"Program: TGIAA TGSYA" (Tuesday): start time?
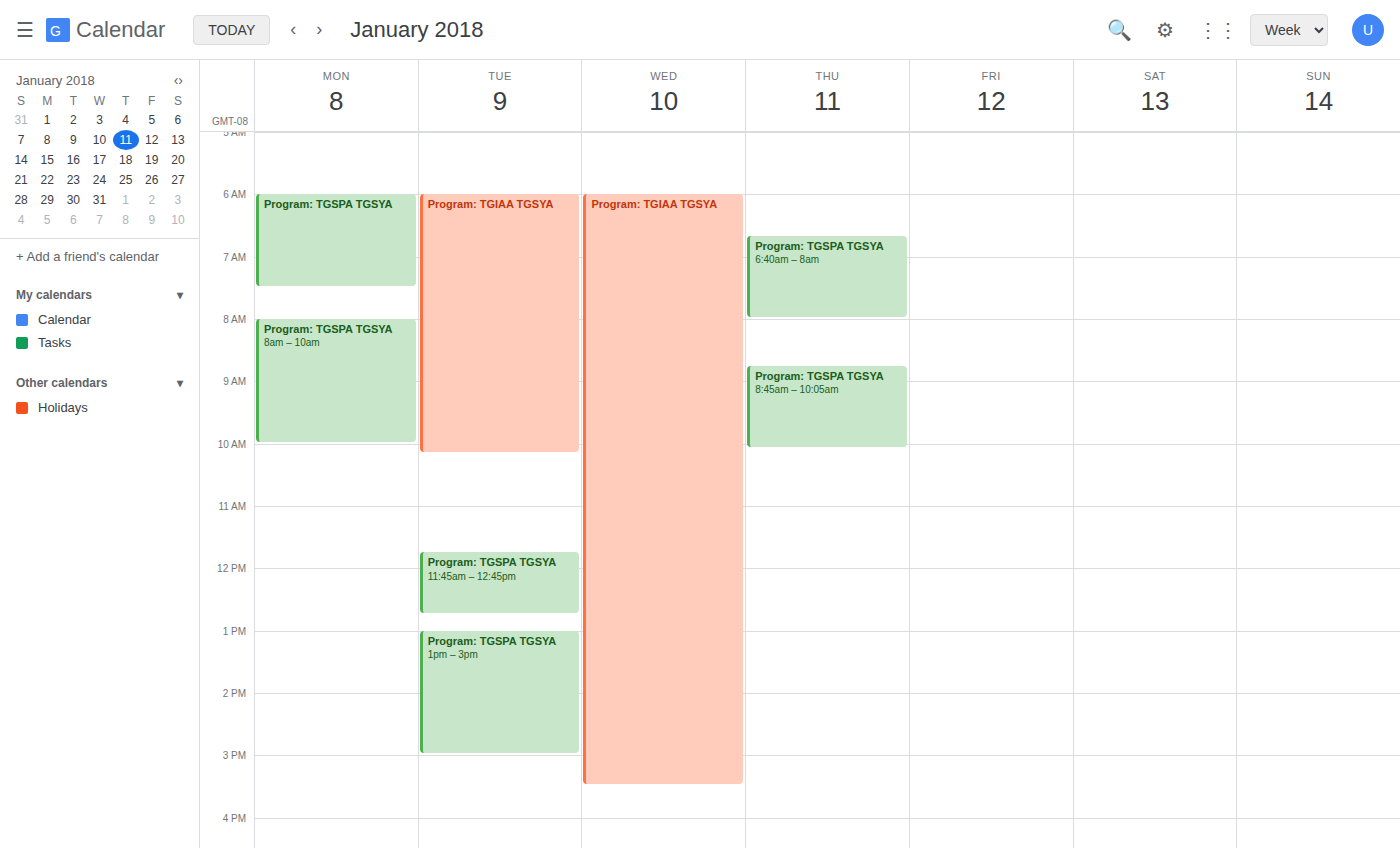
6:00 AM